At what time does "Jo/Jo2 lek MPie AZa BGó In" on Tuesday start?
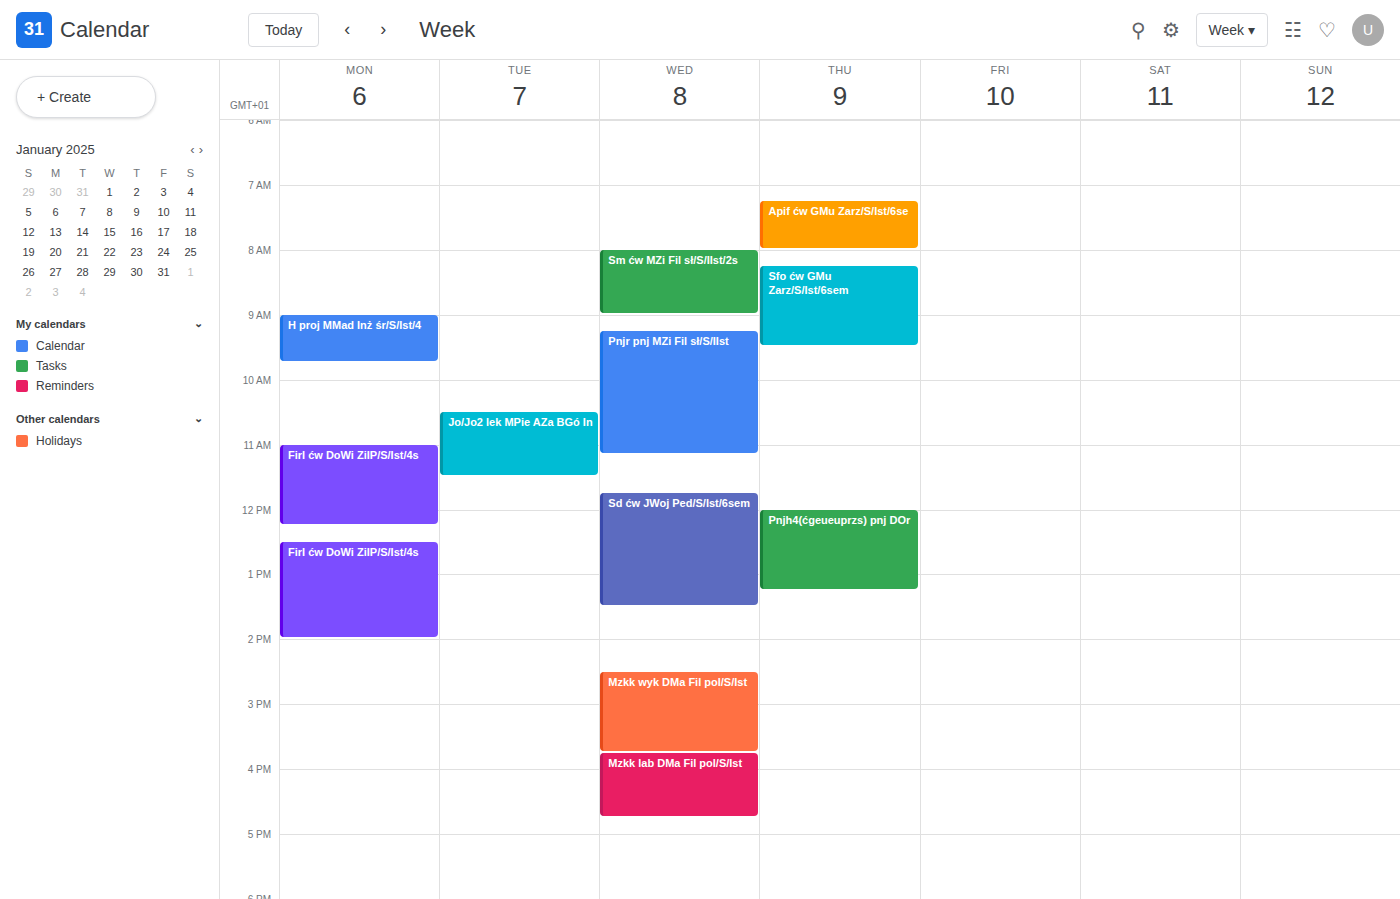
10:30 AM